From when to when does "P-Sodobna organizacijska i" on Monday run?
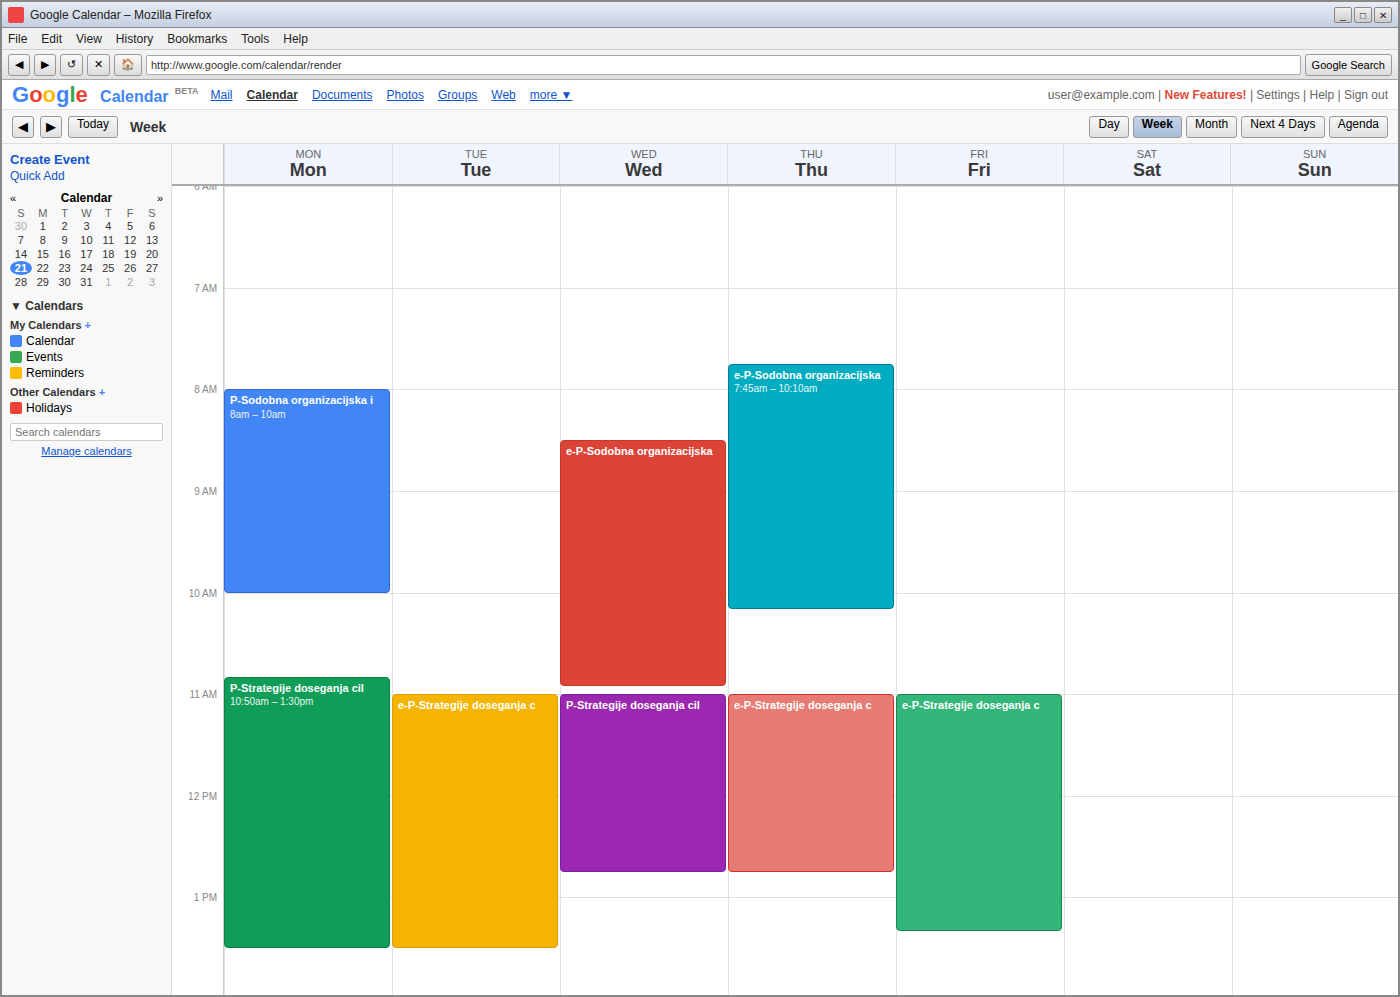
8:00 AM to 10:00 AM